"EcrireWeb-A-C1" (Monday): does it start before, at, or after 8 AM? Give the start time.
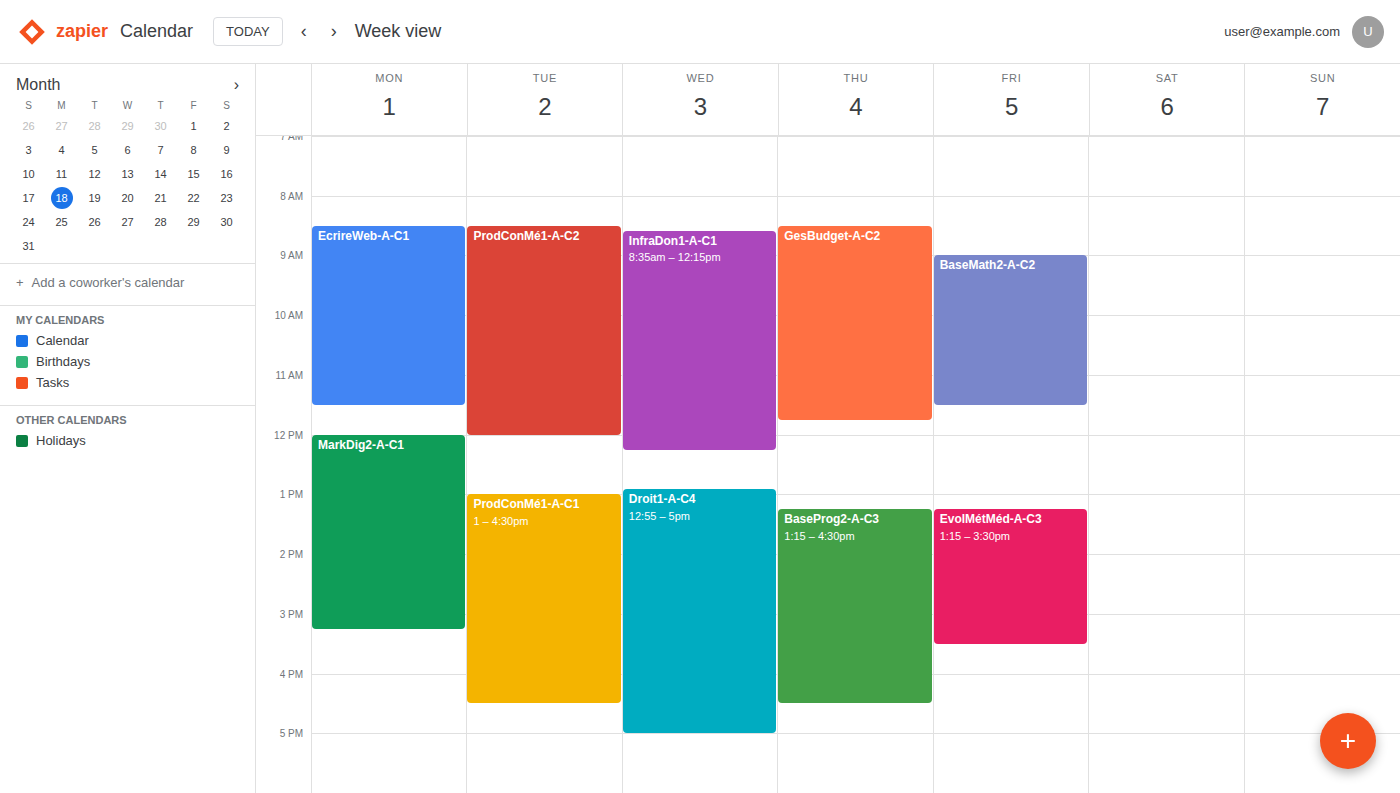
8:30 AM -- after 8 AM, 30 minutes below the 8 AM line.